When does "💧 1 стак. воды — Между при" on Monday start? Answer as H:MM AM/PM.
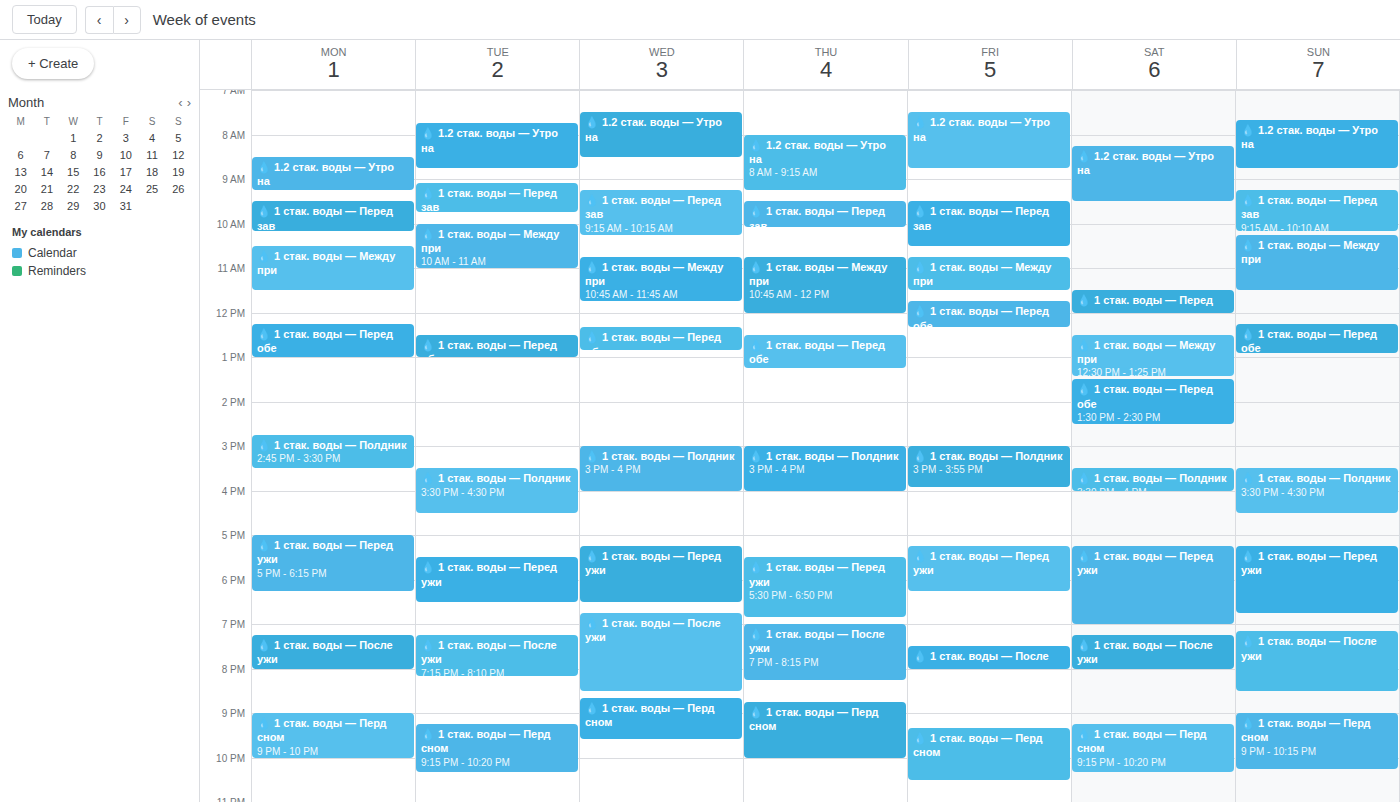
10:30 AM